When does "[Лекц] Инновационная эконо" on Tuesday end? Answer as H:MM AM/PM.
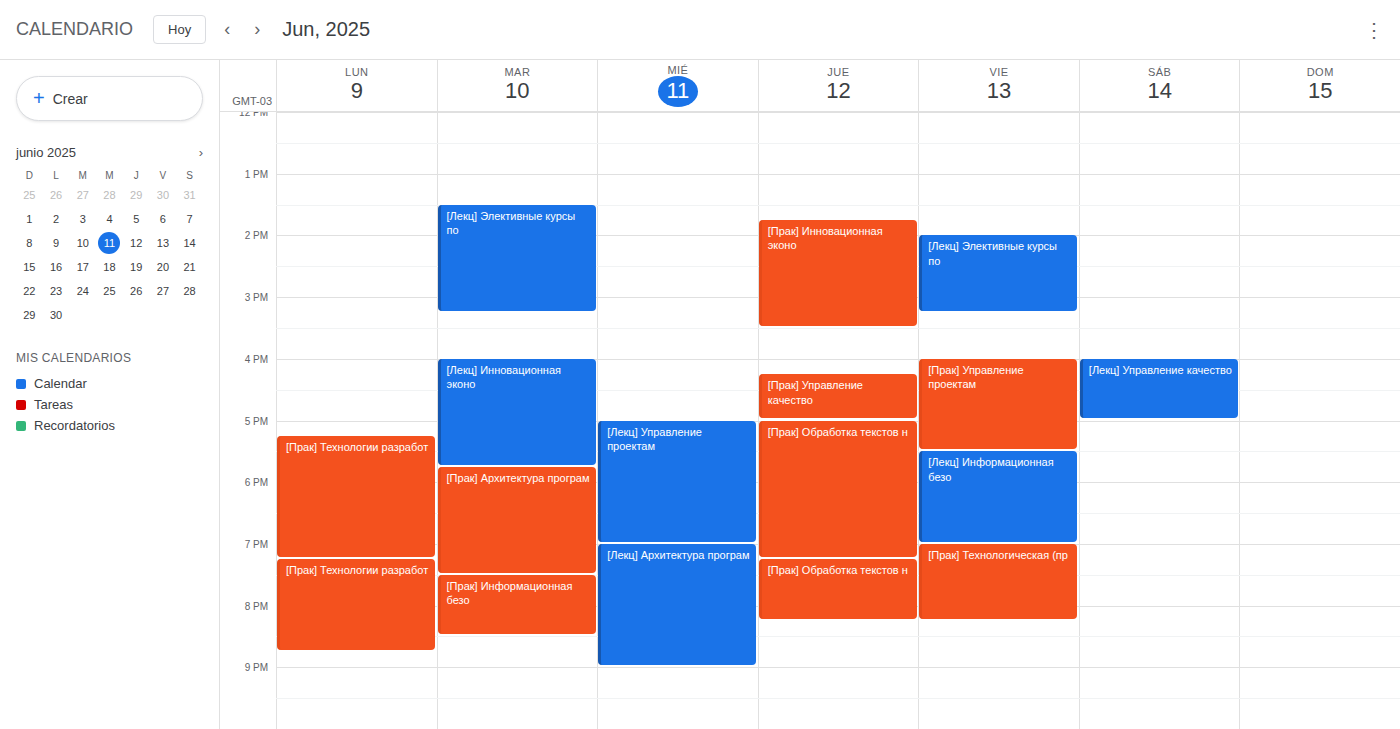
5:45 PM